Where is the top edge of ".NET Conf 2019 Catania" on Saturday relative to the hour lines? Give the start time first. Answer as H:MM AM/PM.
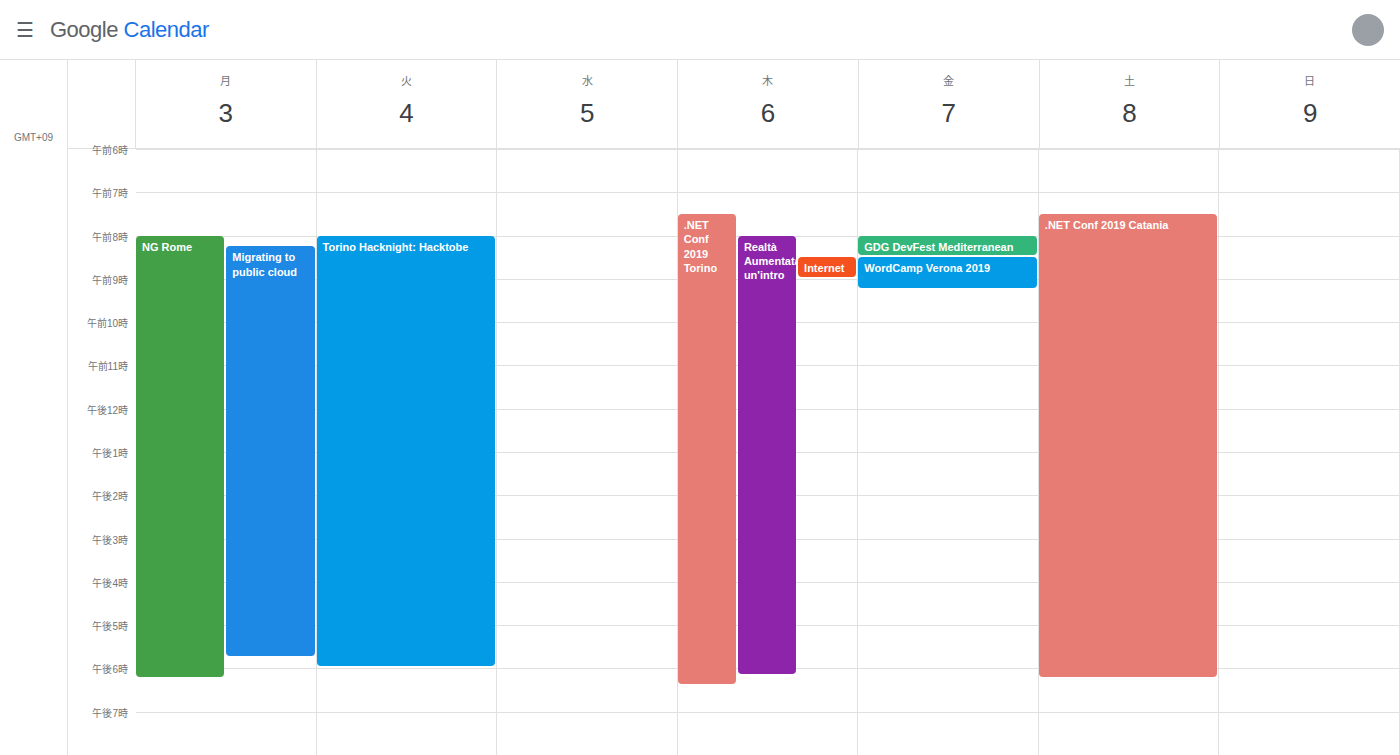
7:30 AM -- halfway between the 7 AM and 8 AM lines.